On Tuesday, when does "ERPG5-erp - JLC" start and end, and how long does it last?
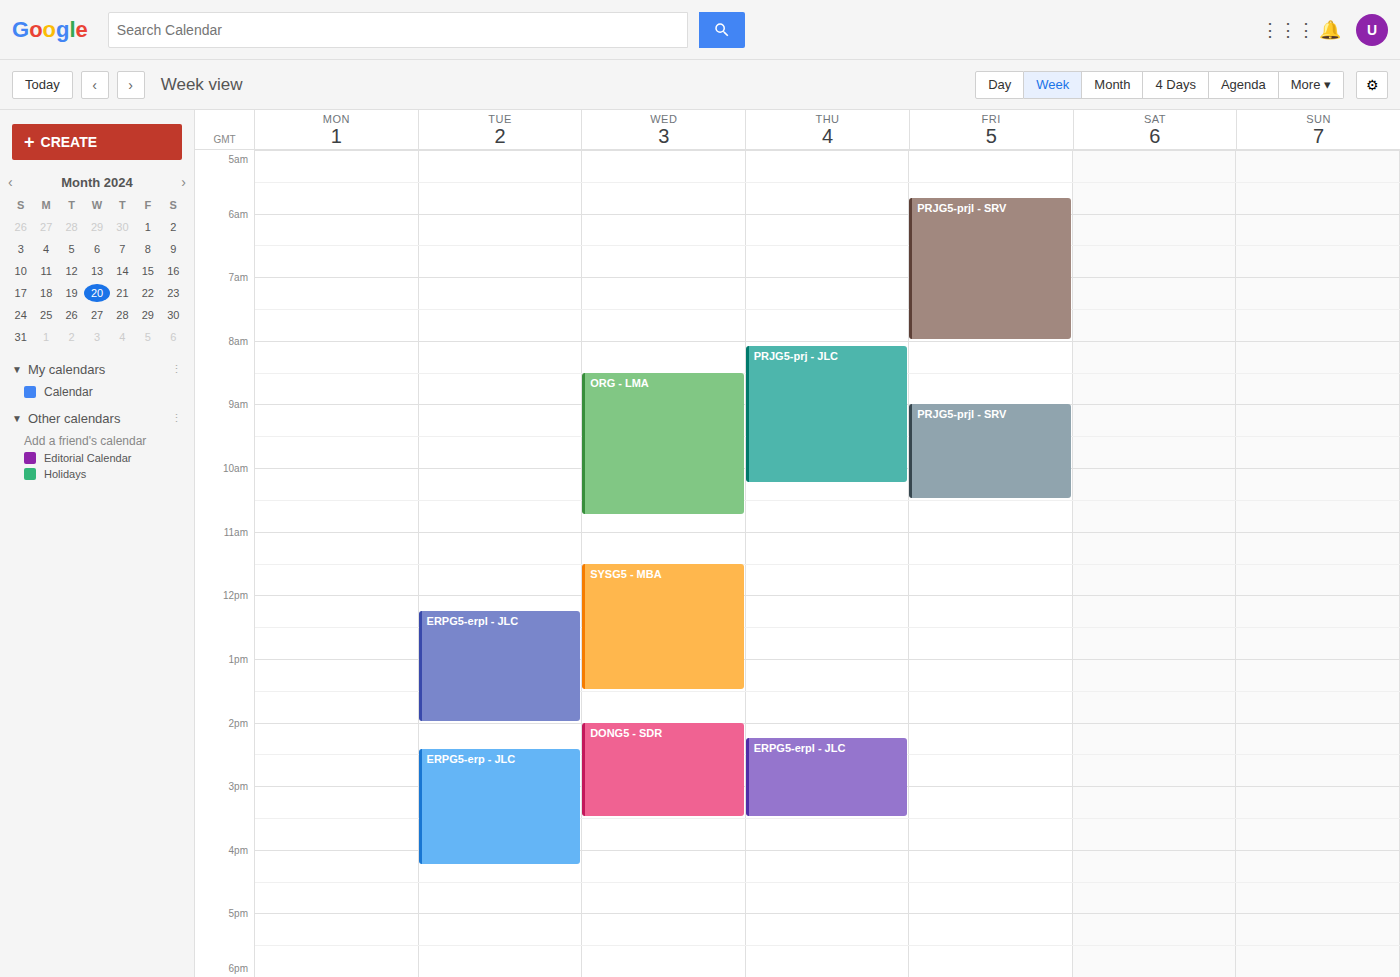
2:25 PM to 4:15 PM, 1 hour 50 minutes